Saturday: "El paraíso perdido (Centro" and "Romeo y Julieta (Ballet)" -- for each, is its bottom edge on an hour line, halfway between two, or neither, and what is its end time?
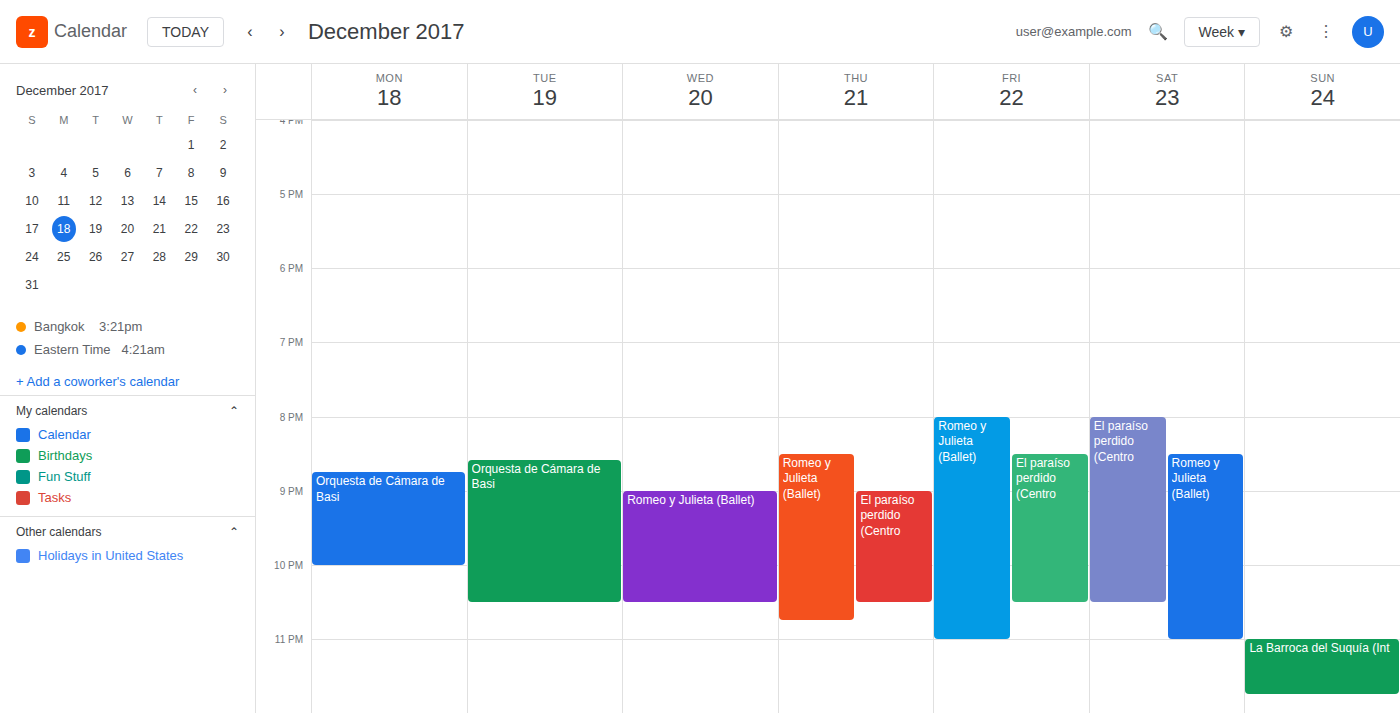
"El paraíso perdido (Centro": 10:30 PM, halfway between the 10 PM and 11 PM lines. "Romeo y Julieta (Ballet)": 11:00 PM, exactly on the 11 PM line.